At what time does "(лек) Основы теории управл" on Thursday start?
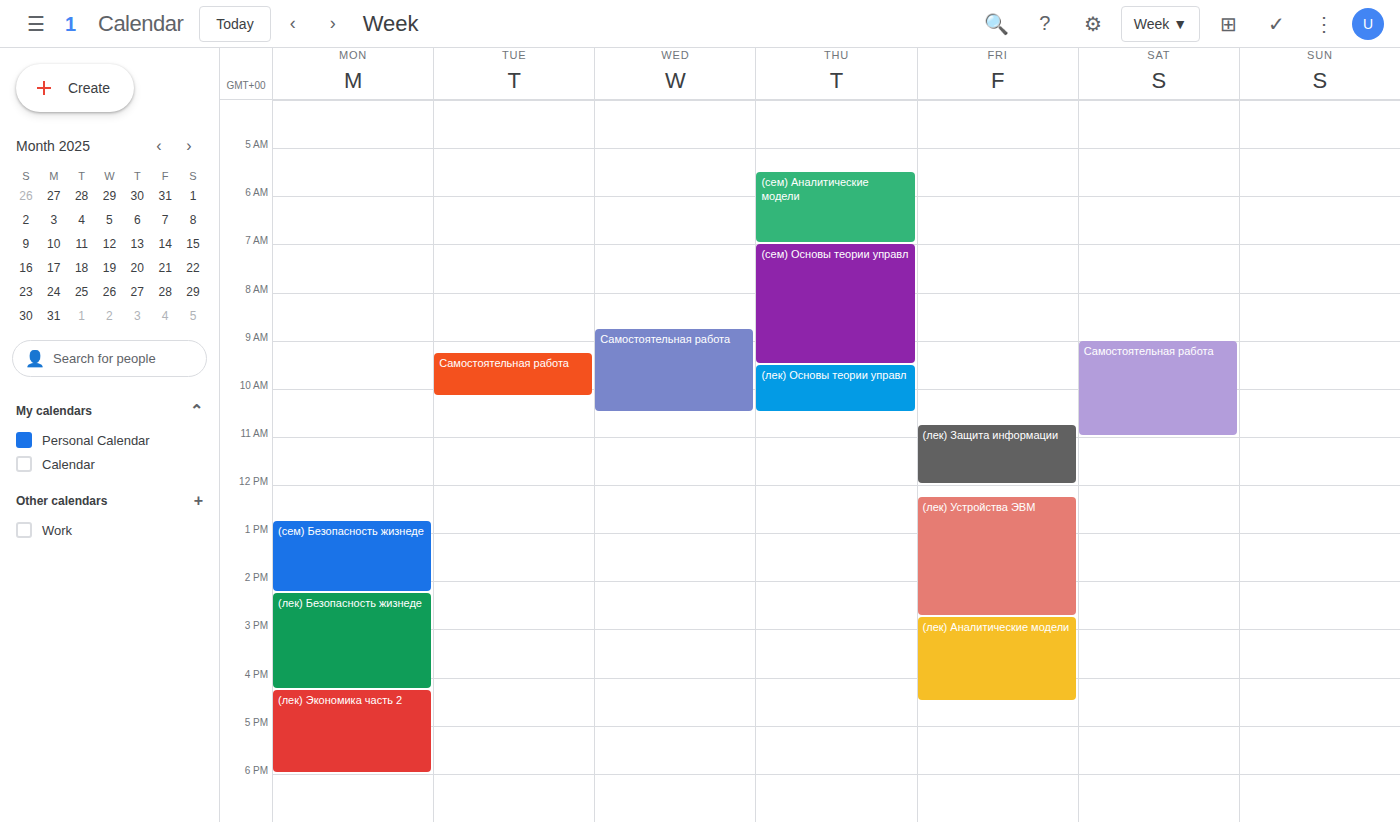
9:30 AM